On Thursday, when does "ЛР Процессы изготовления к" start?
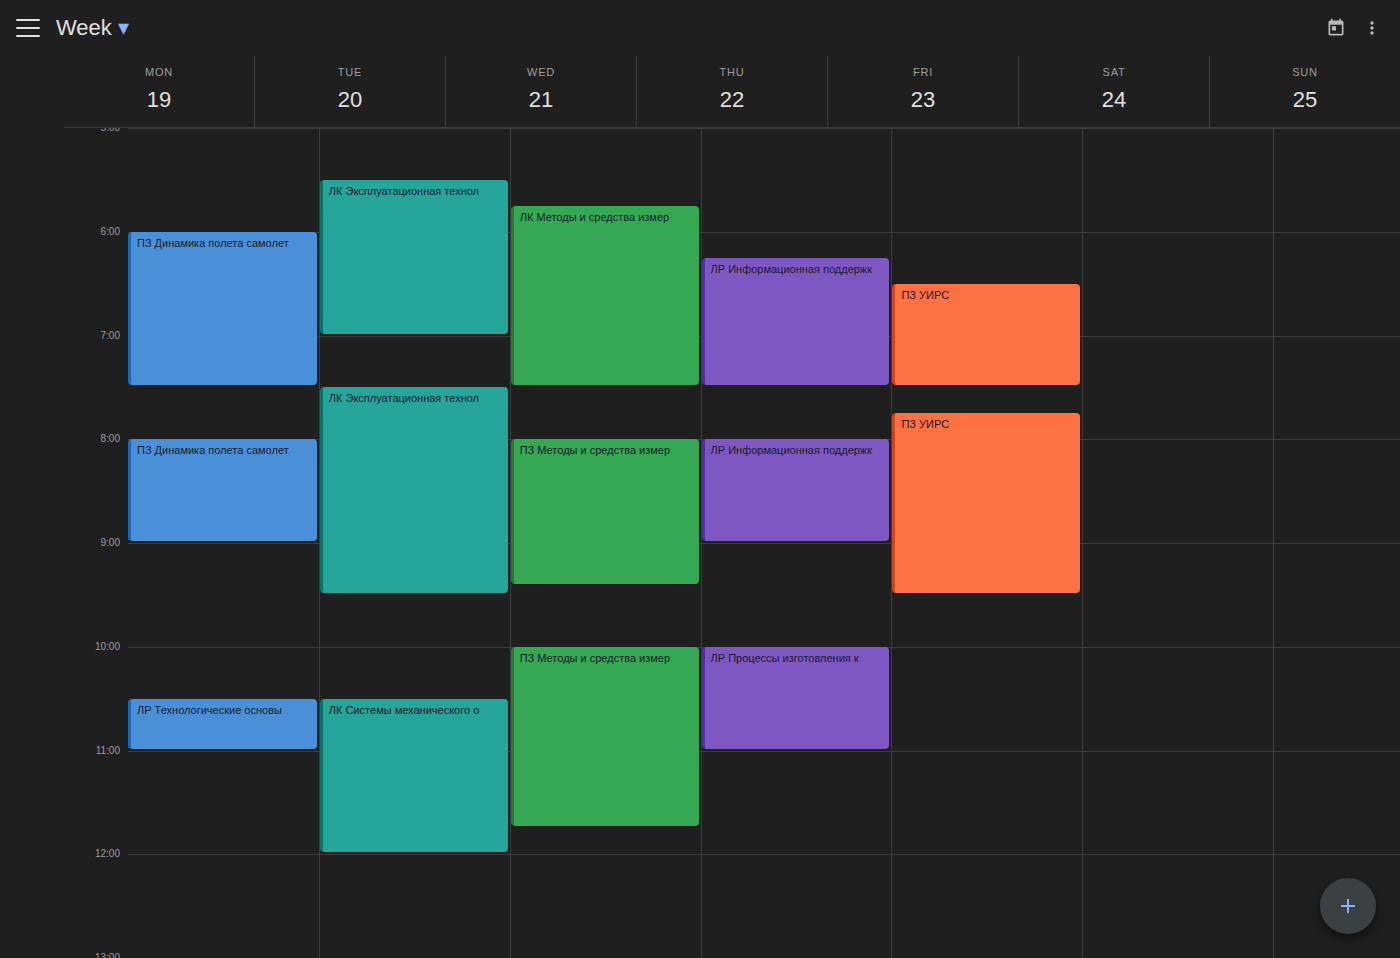
10:00 AM